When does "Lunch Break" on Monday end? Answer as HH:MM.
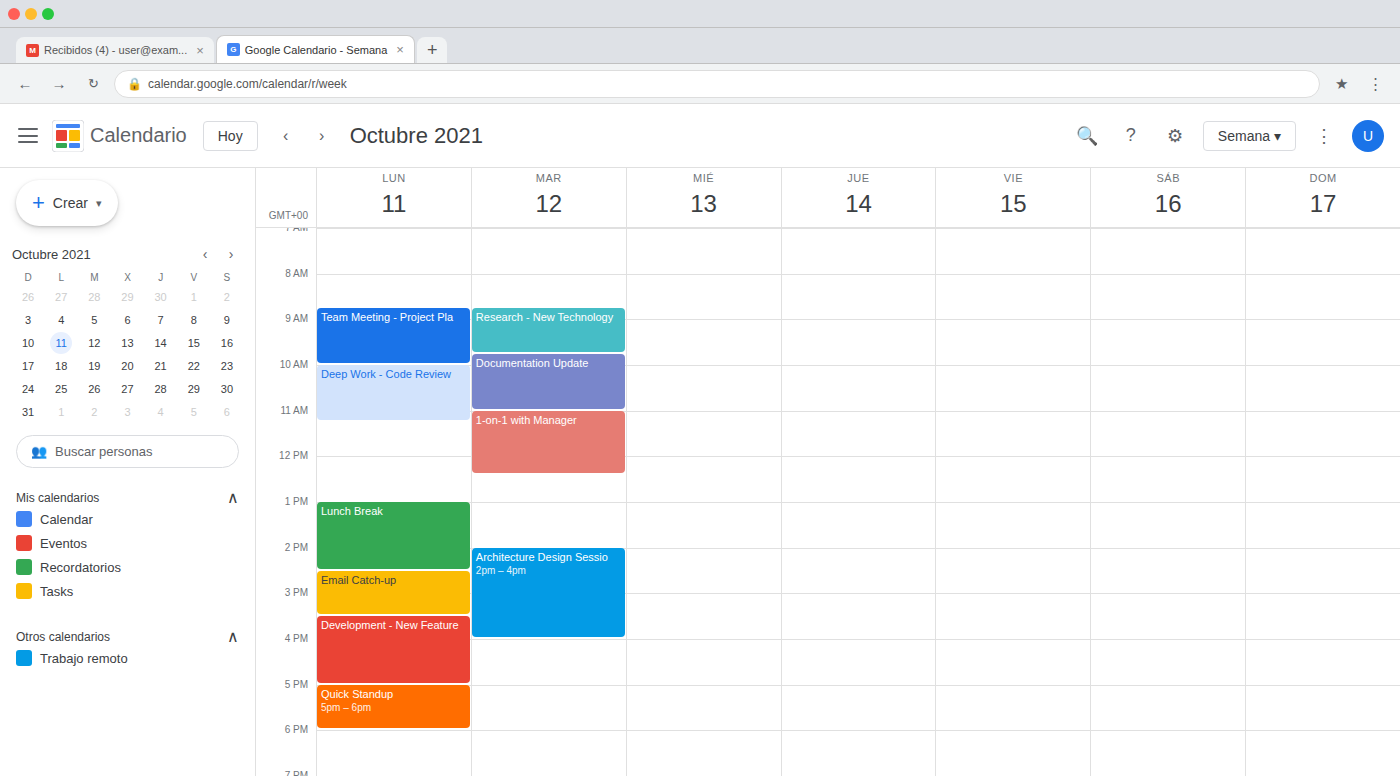
14:30